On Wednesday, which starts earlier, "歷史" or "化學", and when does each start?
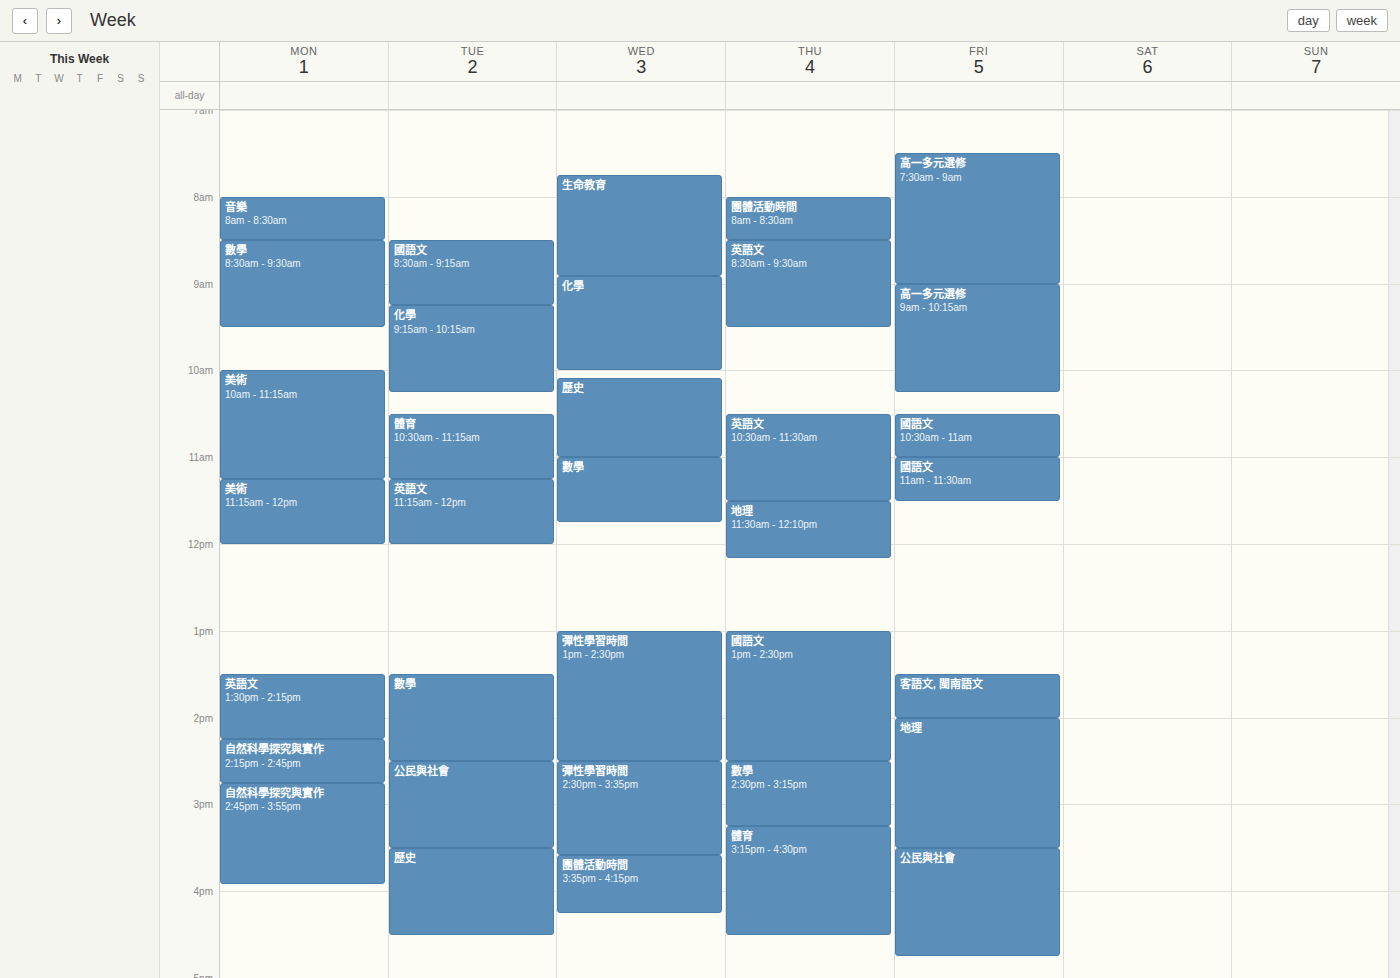
"化學" 8:55 AM; "歷史" 10:05 AM.